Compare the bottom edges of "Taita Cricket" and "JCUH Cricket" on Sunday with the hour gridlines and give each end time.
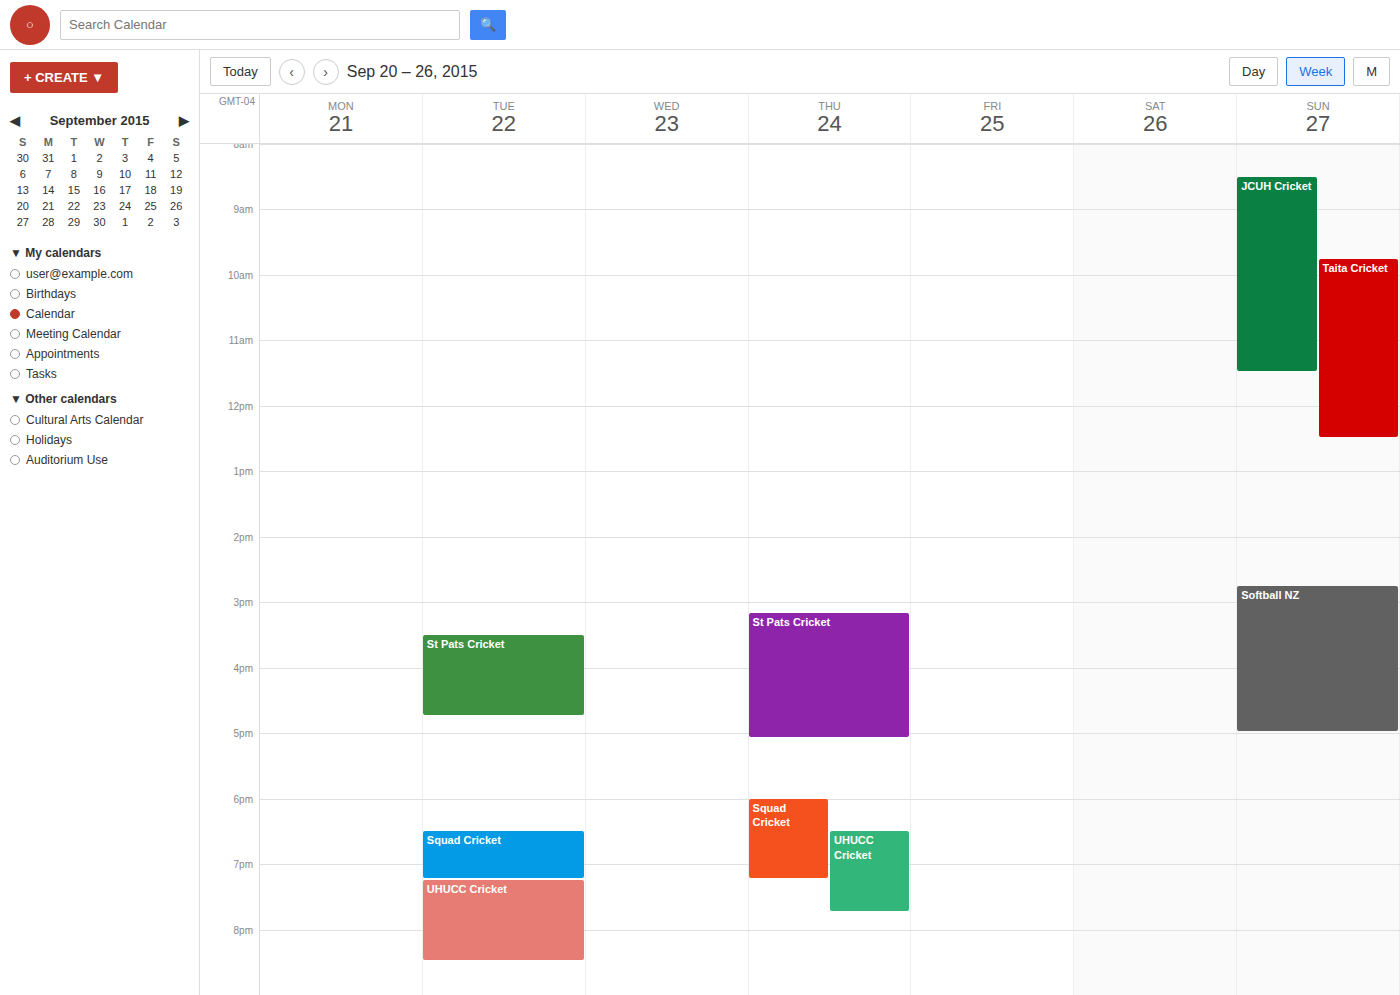
"Taita Cricket": 12:30 PM, halfway between the 12 PM and 1 PM lines. "JCUH Cricket": 11:30 AM, halfway between the 11 AM and 12 PM lines.